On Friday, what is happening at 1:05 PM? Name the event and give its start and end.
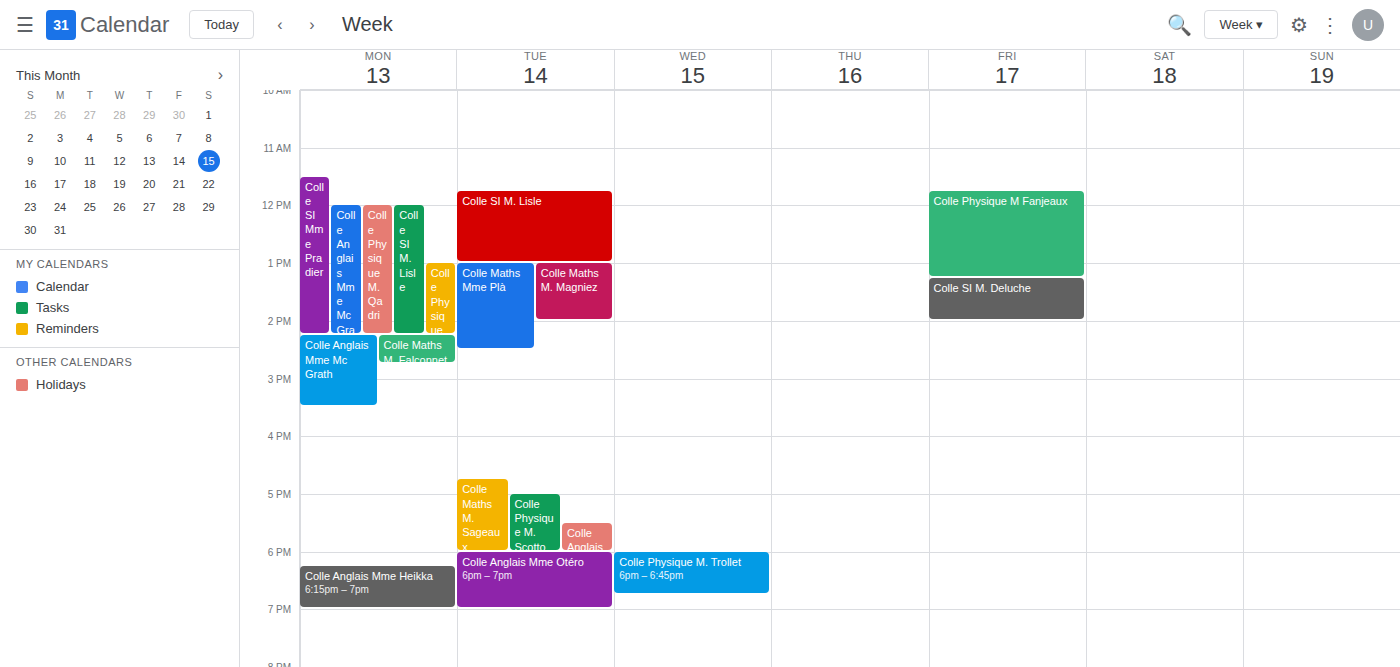
"Colle Physique M Fanjeaux", 11:45 AM to 1:15 PM